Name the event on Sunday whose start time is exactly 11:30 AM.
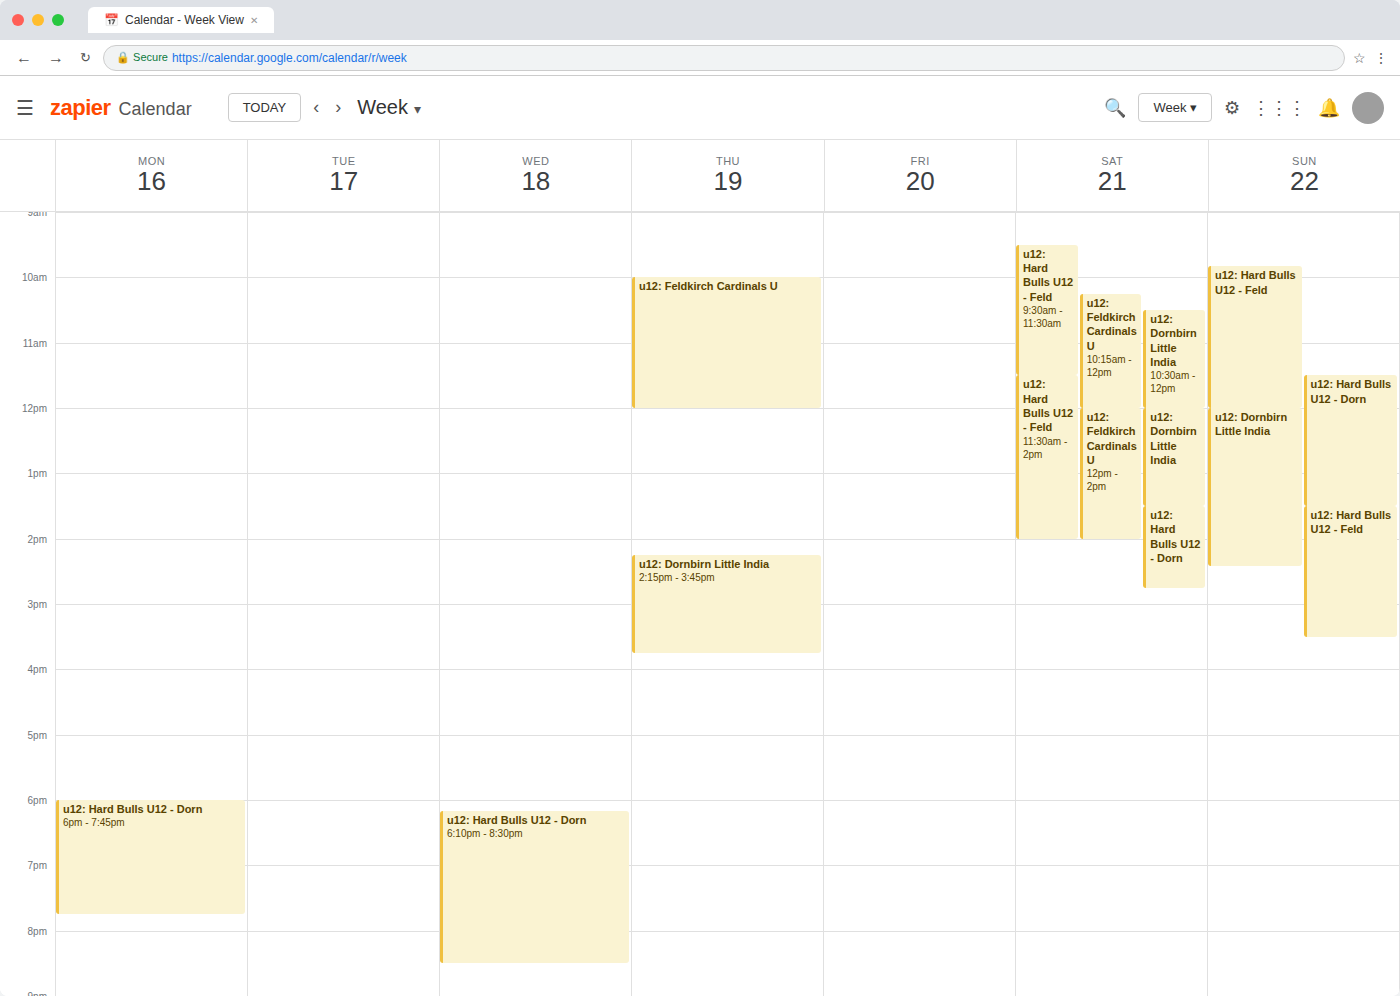
"u12: Hard Bulls U12 - Dorn"